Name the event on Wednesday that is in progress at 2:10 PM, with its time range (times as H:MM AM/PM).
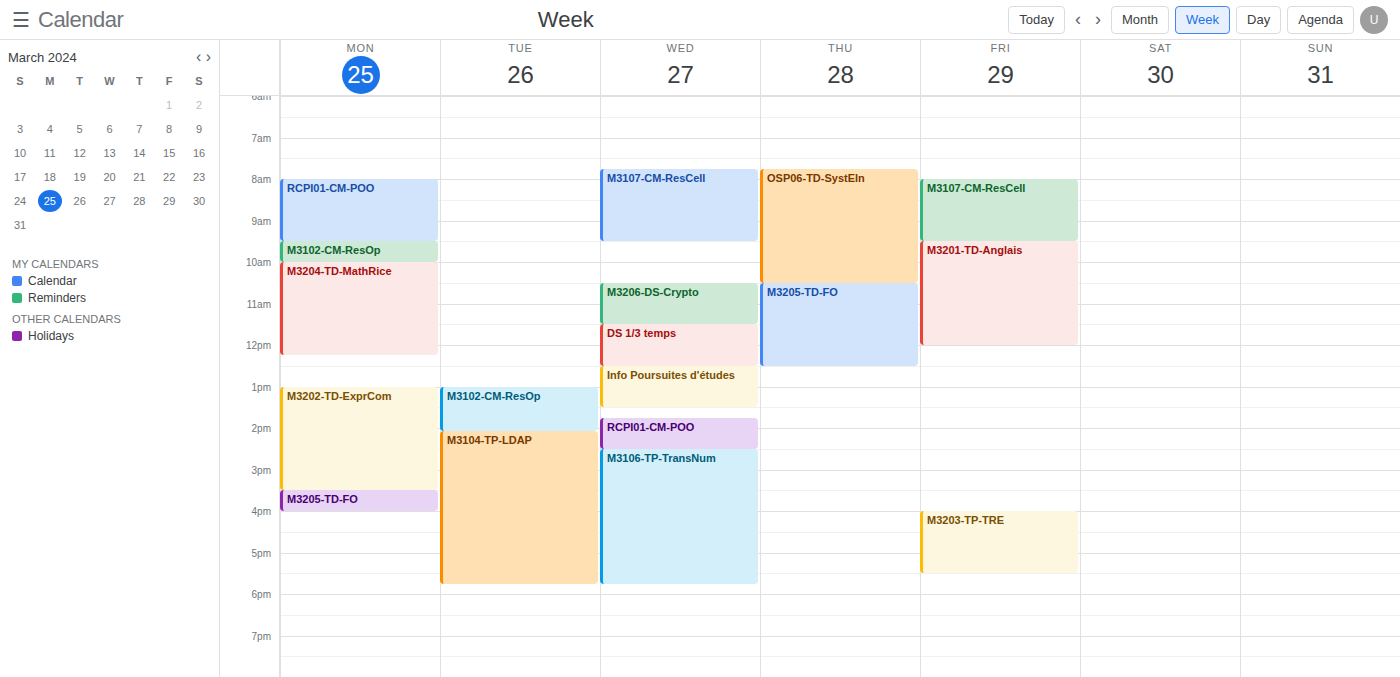
"RCPI01-CM-POO", 1:45 PM to 2:30 PM